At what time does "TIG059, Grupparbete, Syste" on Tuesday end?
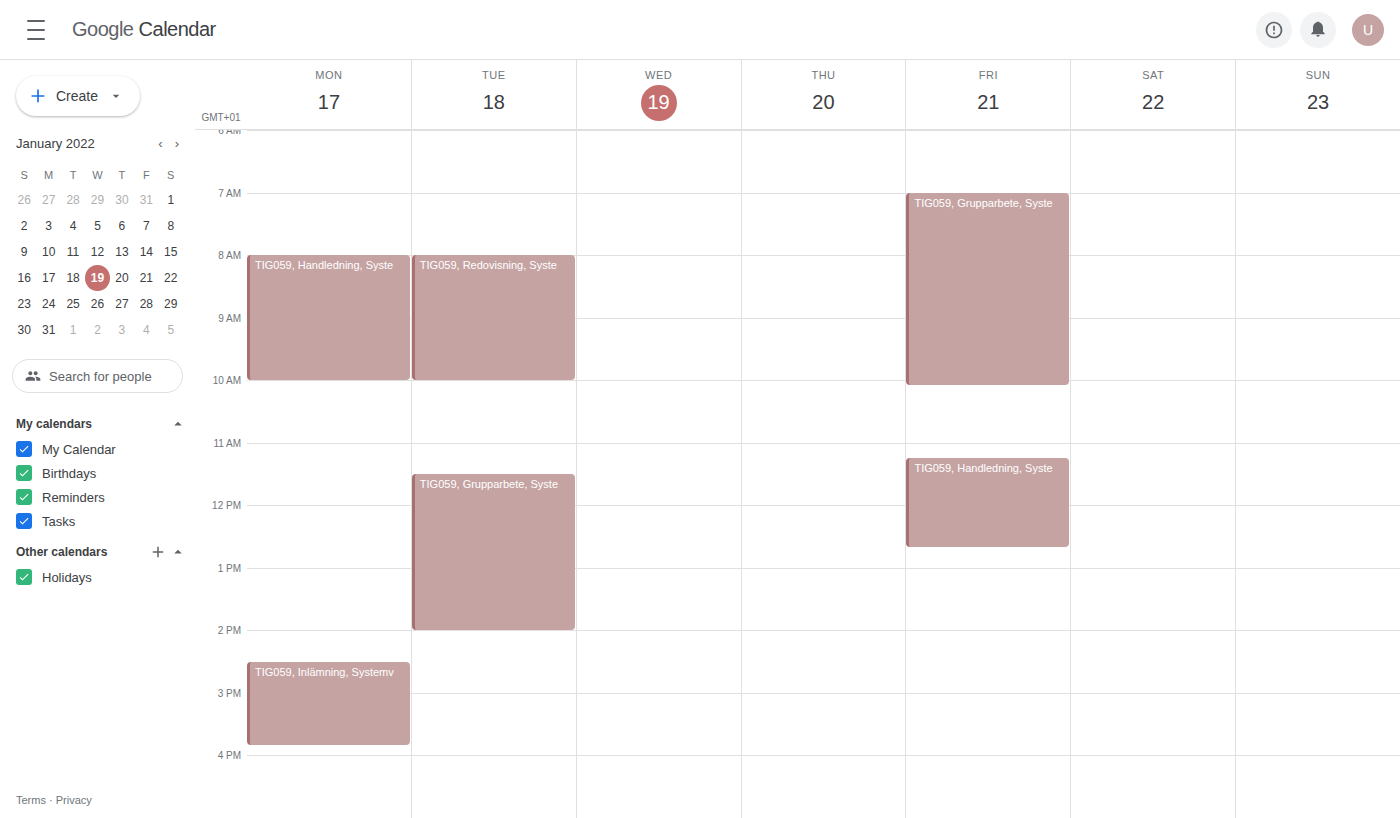
2:00 PM